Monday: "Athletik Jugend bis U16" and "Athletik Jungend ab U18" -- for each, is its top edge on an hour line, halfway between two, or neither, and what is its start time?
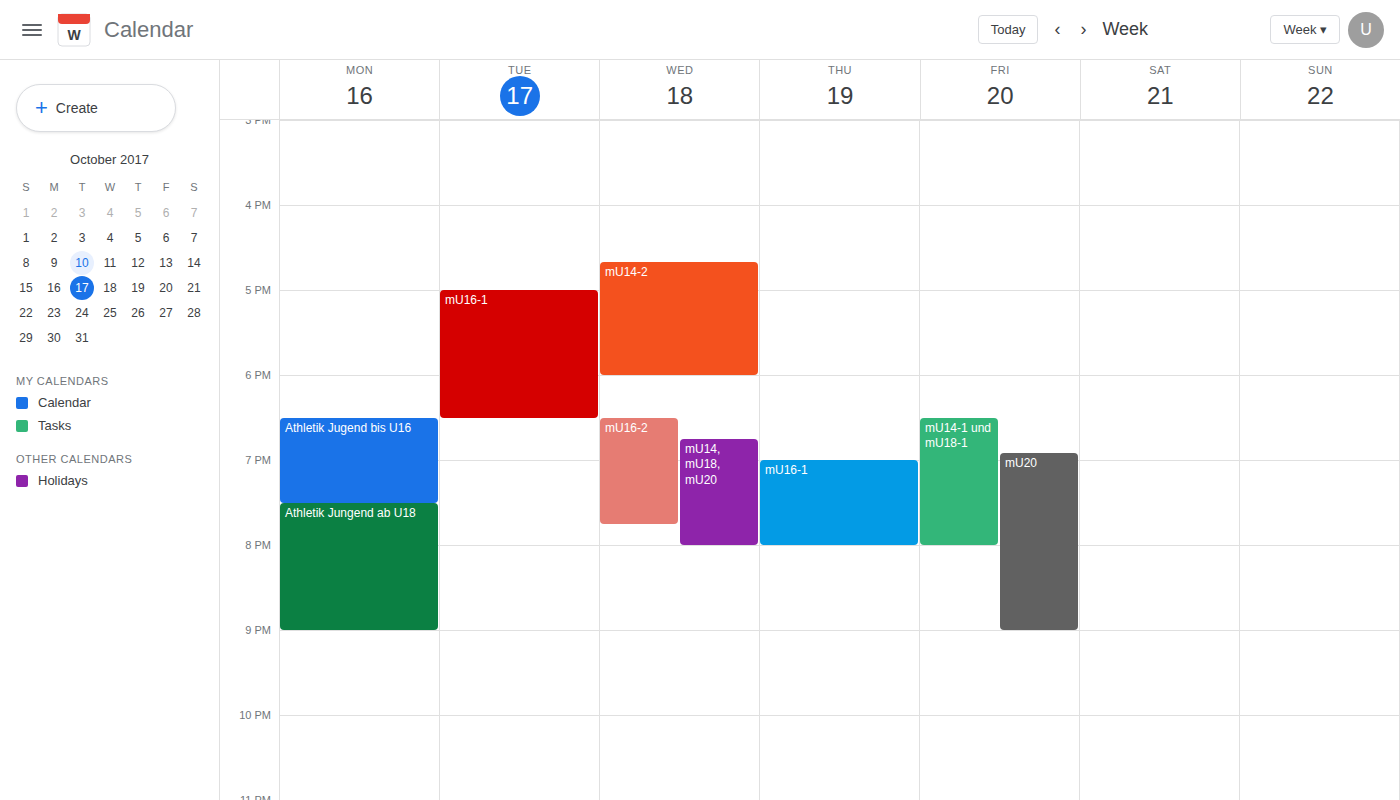
"Athletik Jugend bis U16": 6:30 PM, halfway between the 6 PM and 7 PM lines. "Athletik Jungend ab U18": 7:30 PM, halfway between the 7 PM and 8 PM lines.